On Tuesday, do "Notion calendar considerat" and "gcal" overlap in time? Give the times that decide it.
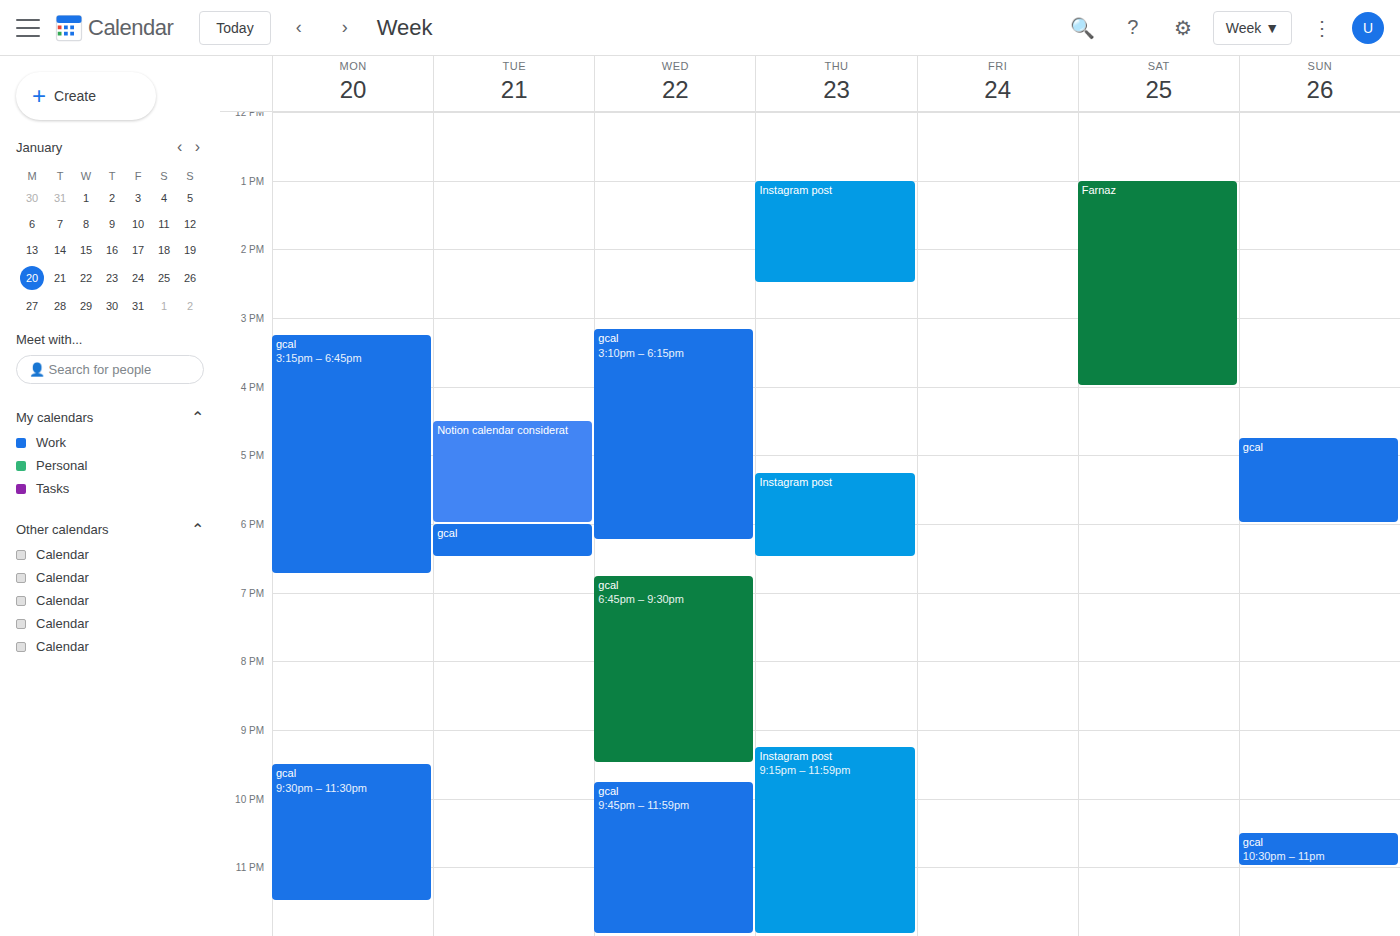
"Notion calendar considerat" ends at 18:00, exactly when "gcal" starts -- they touch but do not overlap.